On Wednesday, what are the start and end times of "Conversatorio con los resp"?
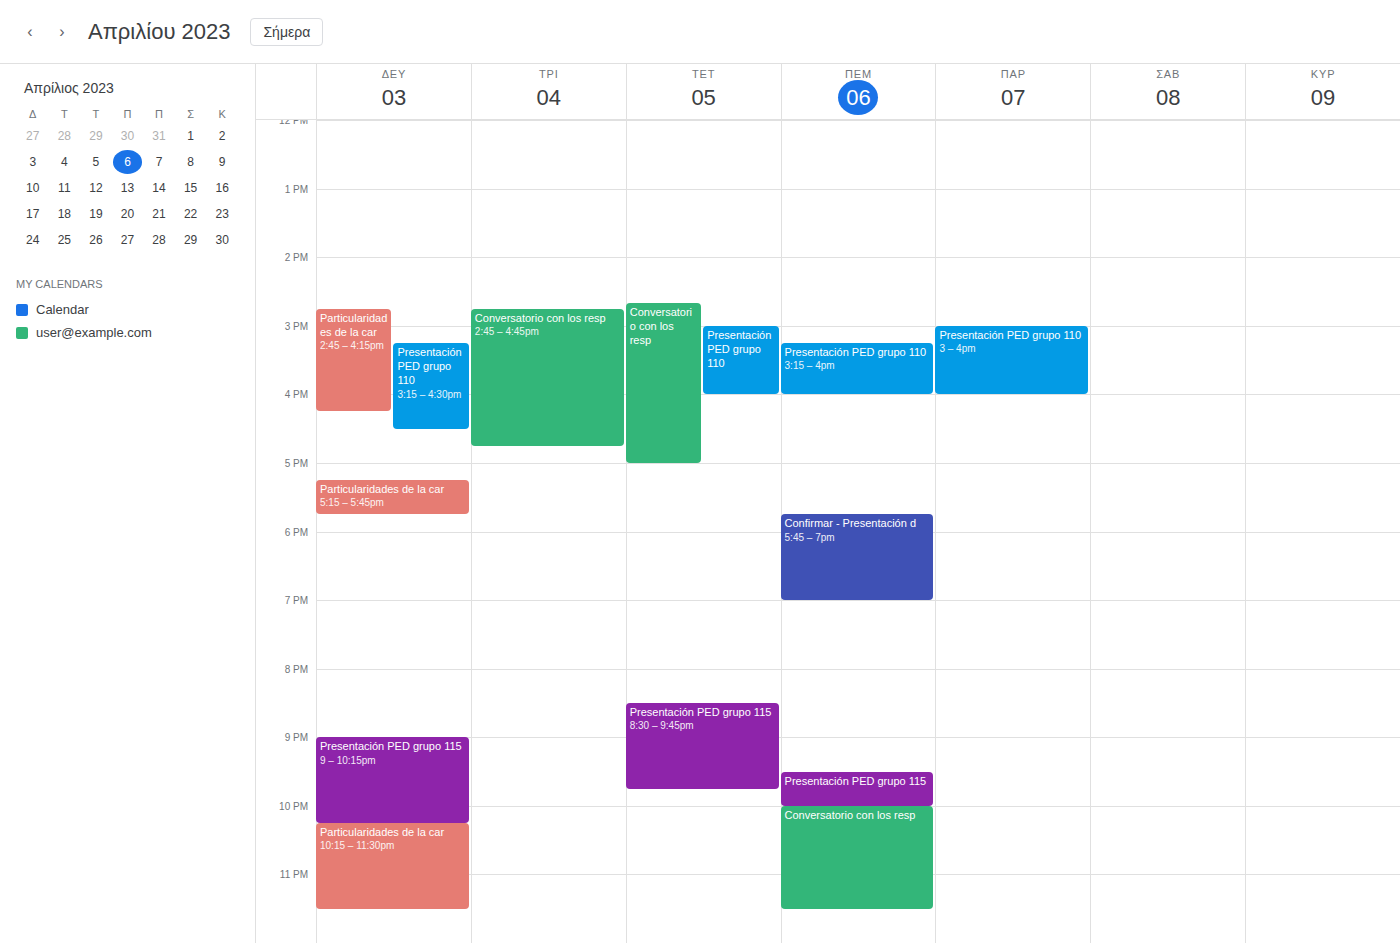
2:40 PM to 5:00 PM